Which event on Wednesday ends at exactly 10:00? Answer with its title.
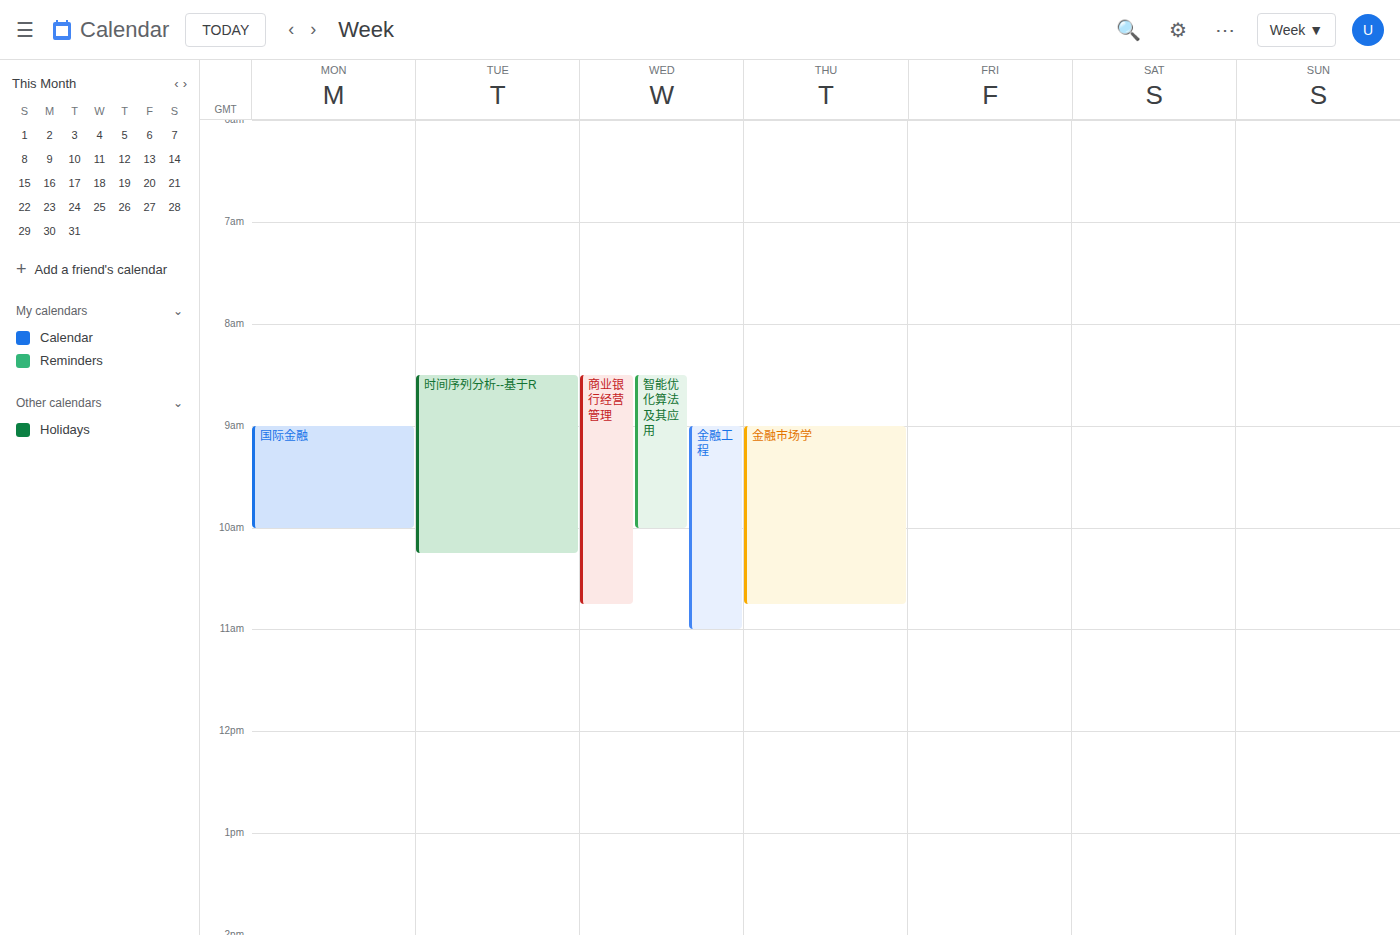
"智能优化算法及其应用"